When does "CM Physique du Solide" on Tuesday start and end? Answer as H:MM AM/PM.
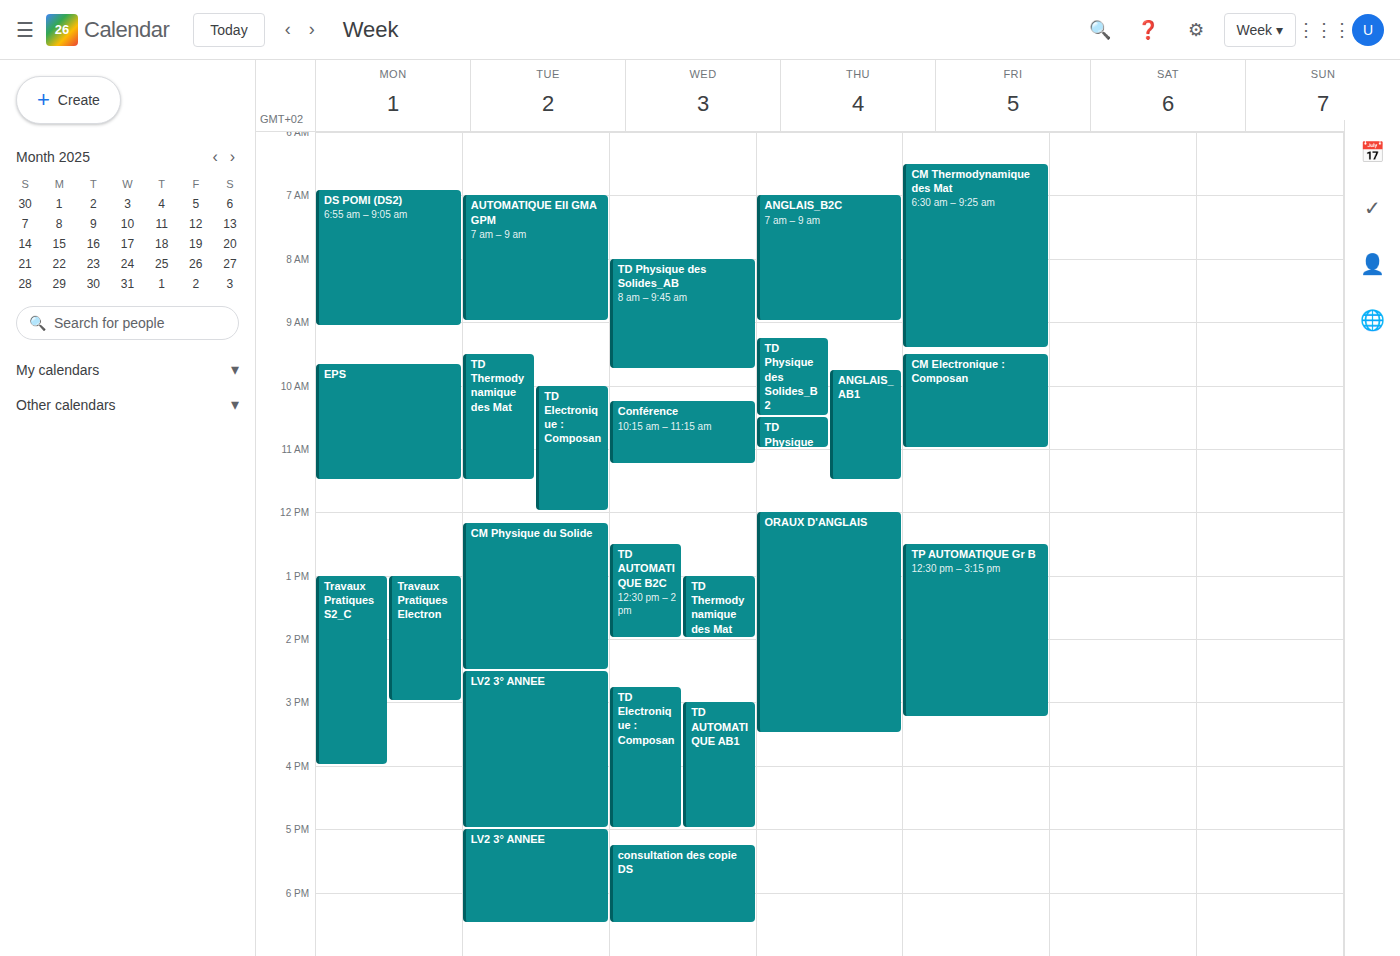
12:10 PM to 2:30 PM